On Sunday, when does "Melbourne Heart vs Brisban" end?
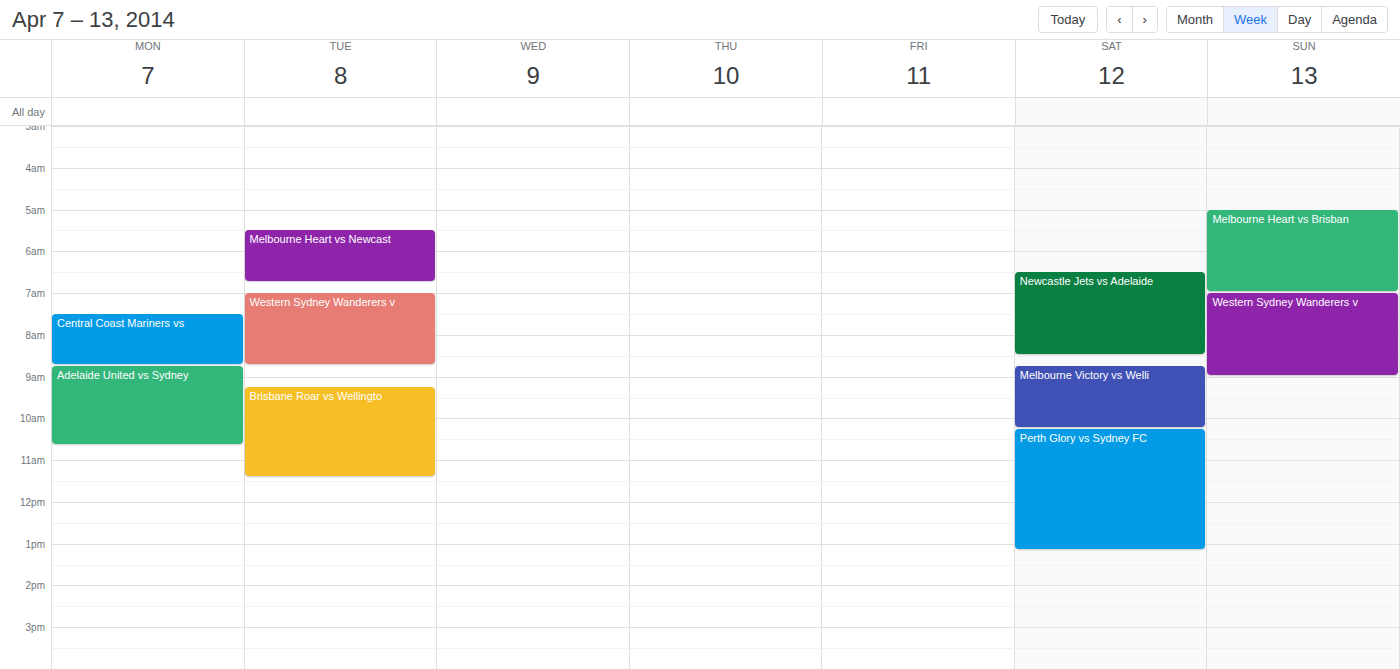
7:00 AM